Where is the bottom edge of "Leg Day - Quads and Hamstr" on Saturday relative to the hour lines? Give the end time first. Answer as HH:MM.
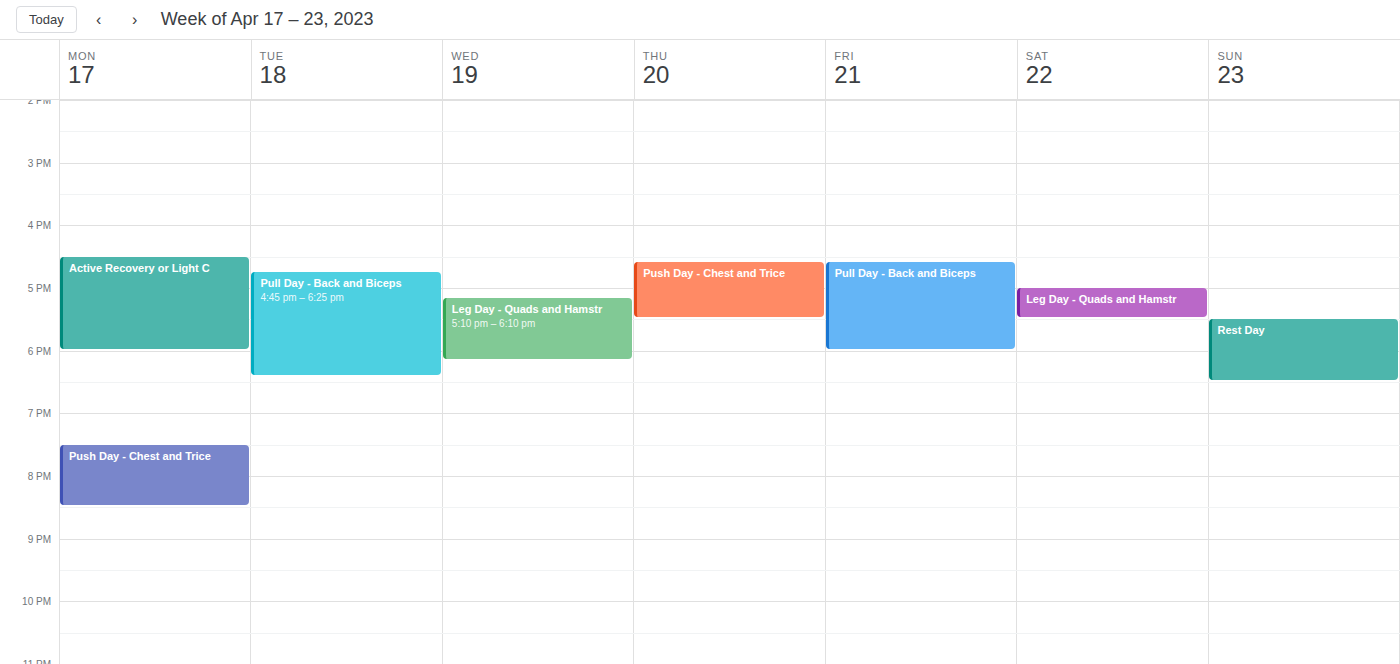
17:30 -- halfway between the 17:00 and 18:00 lines.